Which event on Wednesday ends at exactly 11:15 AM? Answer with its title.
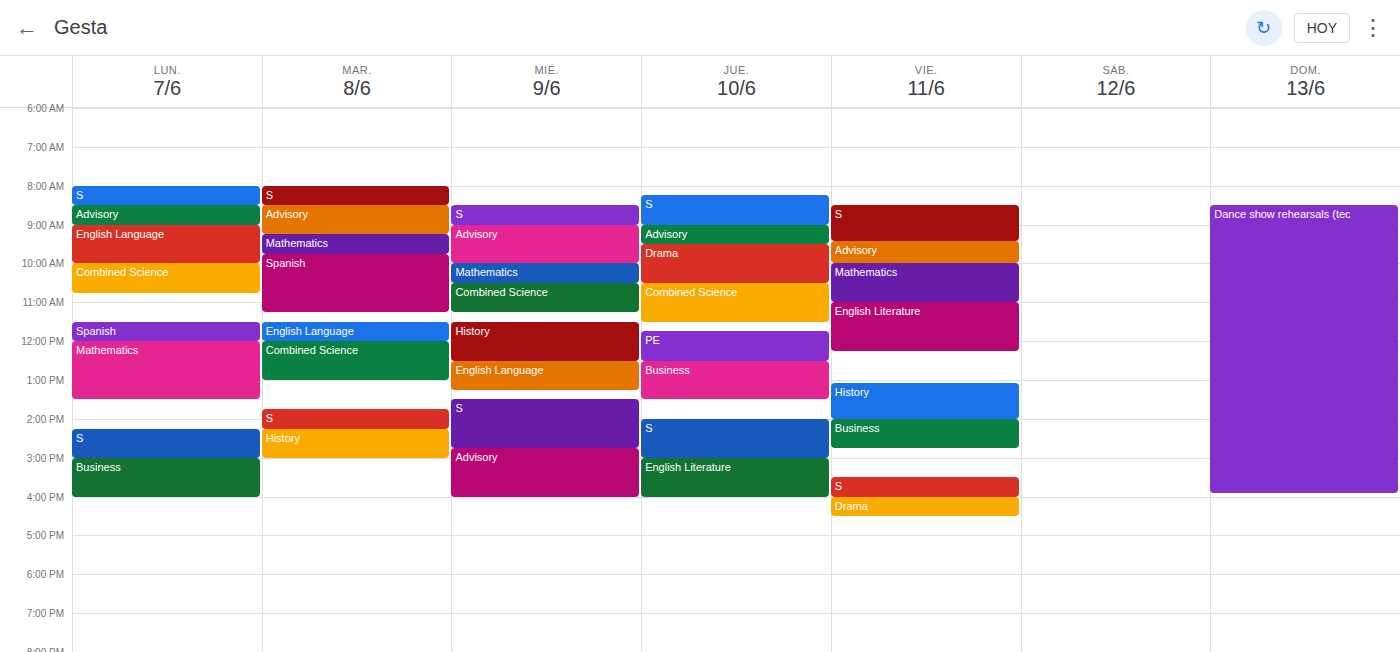
"Combined Science"